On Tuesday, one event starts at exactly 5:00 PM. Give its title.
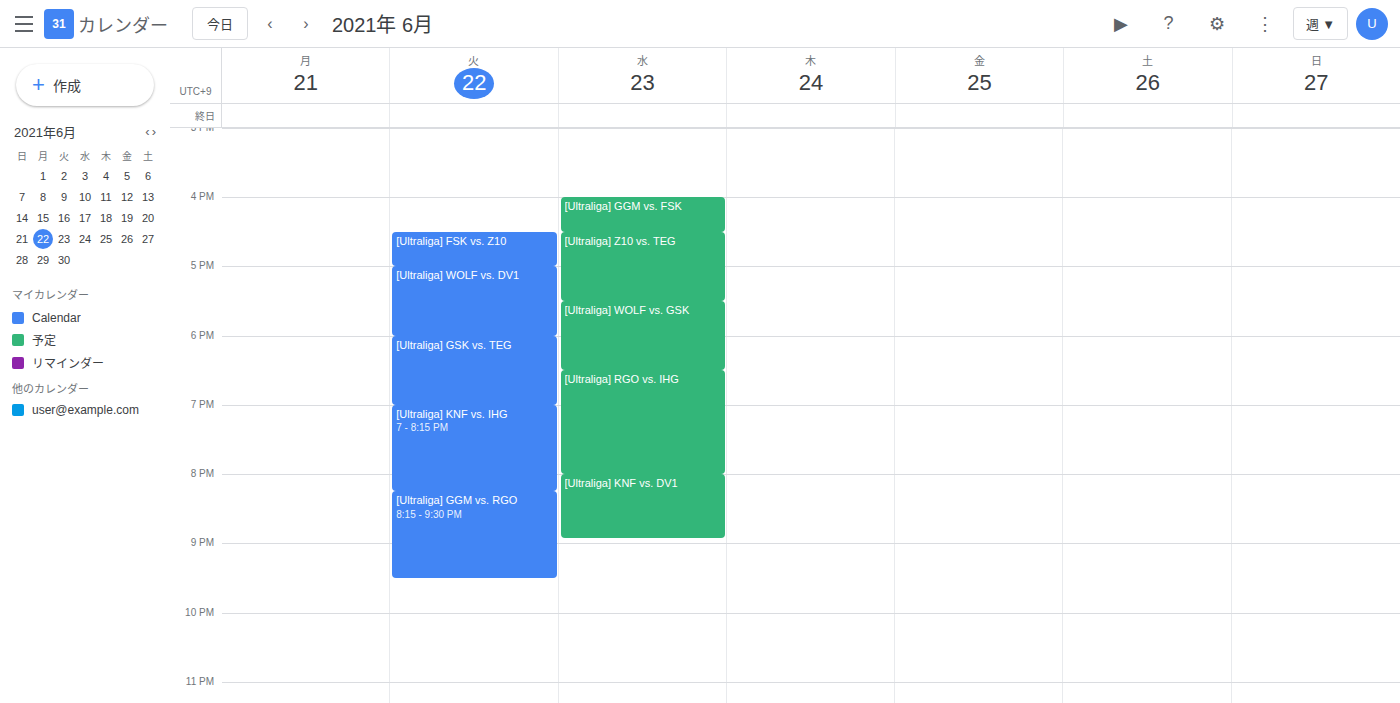
"[Ultraliga] WOLF vs. DV1"